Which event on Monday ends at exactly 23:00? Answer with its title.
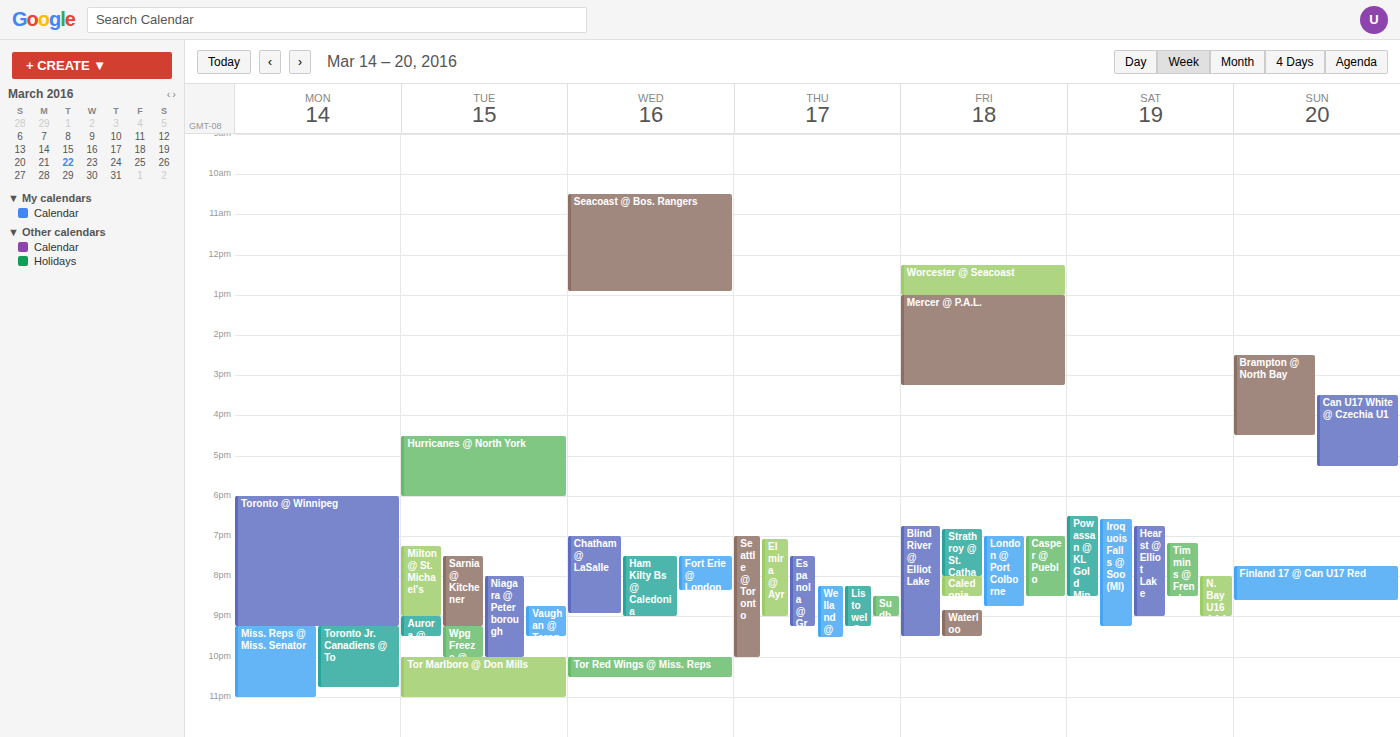
"Miss. Reps @ Miss. Senator"